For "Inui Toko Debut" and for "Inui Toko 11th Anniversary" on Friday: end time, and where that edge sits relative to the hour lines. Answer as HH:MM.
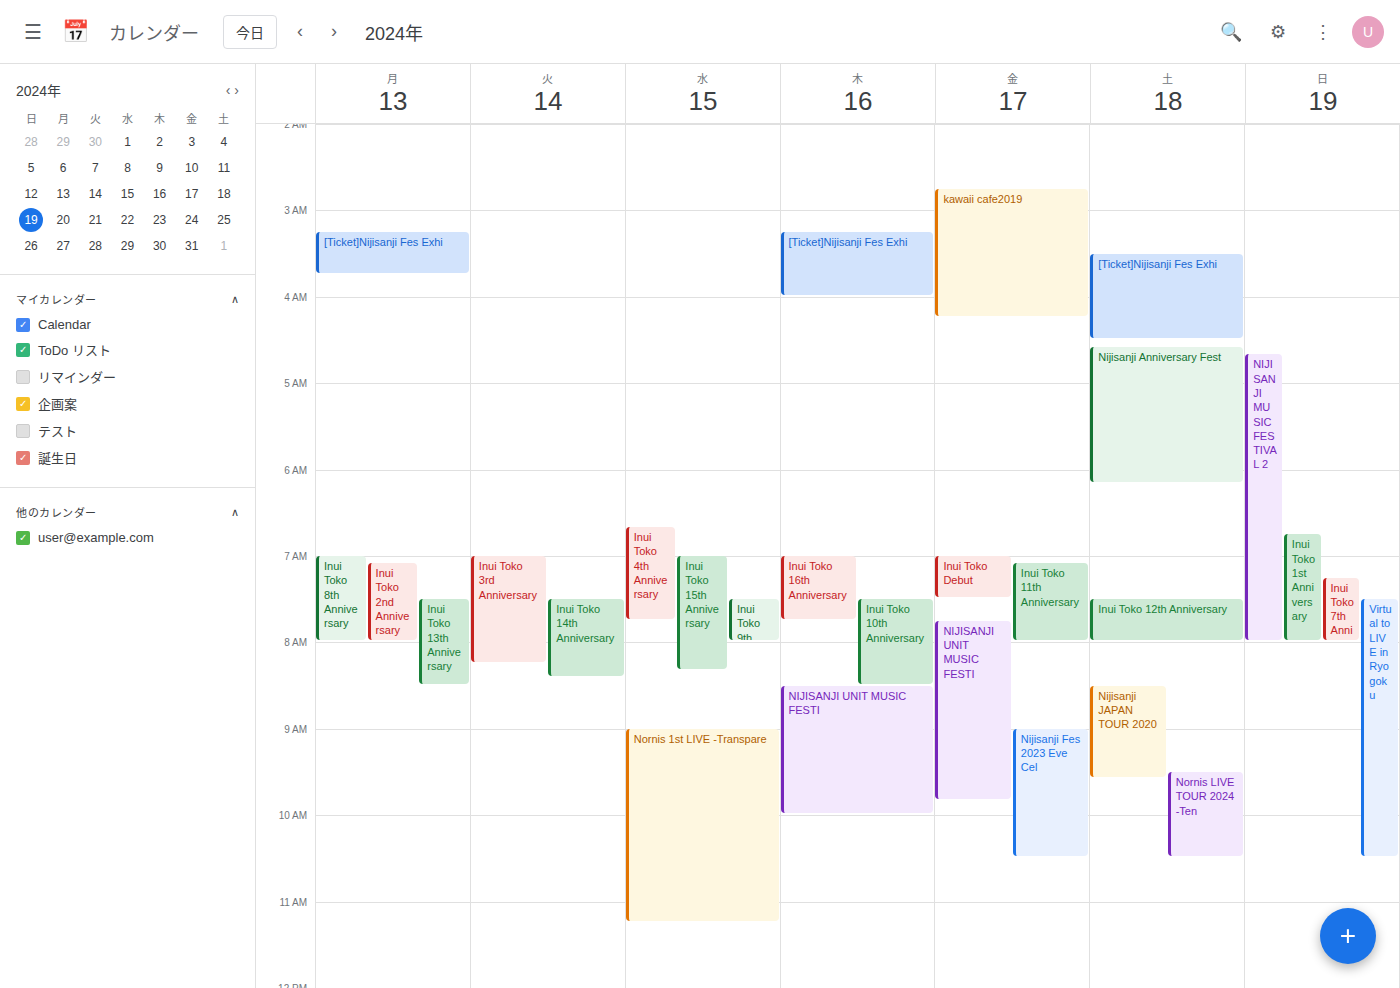
"Inui Toko Debut": 07:30, halfway between the 07:00 and 08:00 lines. "Inui Toko 11th Anniversary": 08:00, exactly on the 08:00 line.